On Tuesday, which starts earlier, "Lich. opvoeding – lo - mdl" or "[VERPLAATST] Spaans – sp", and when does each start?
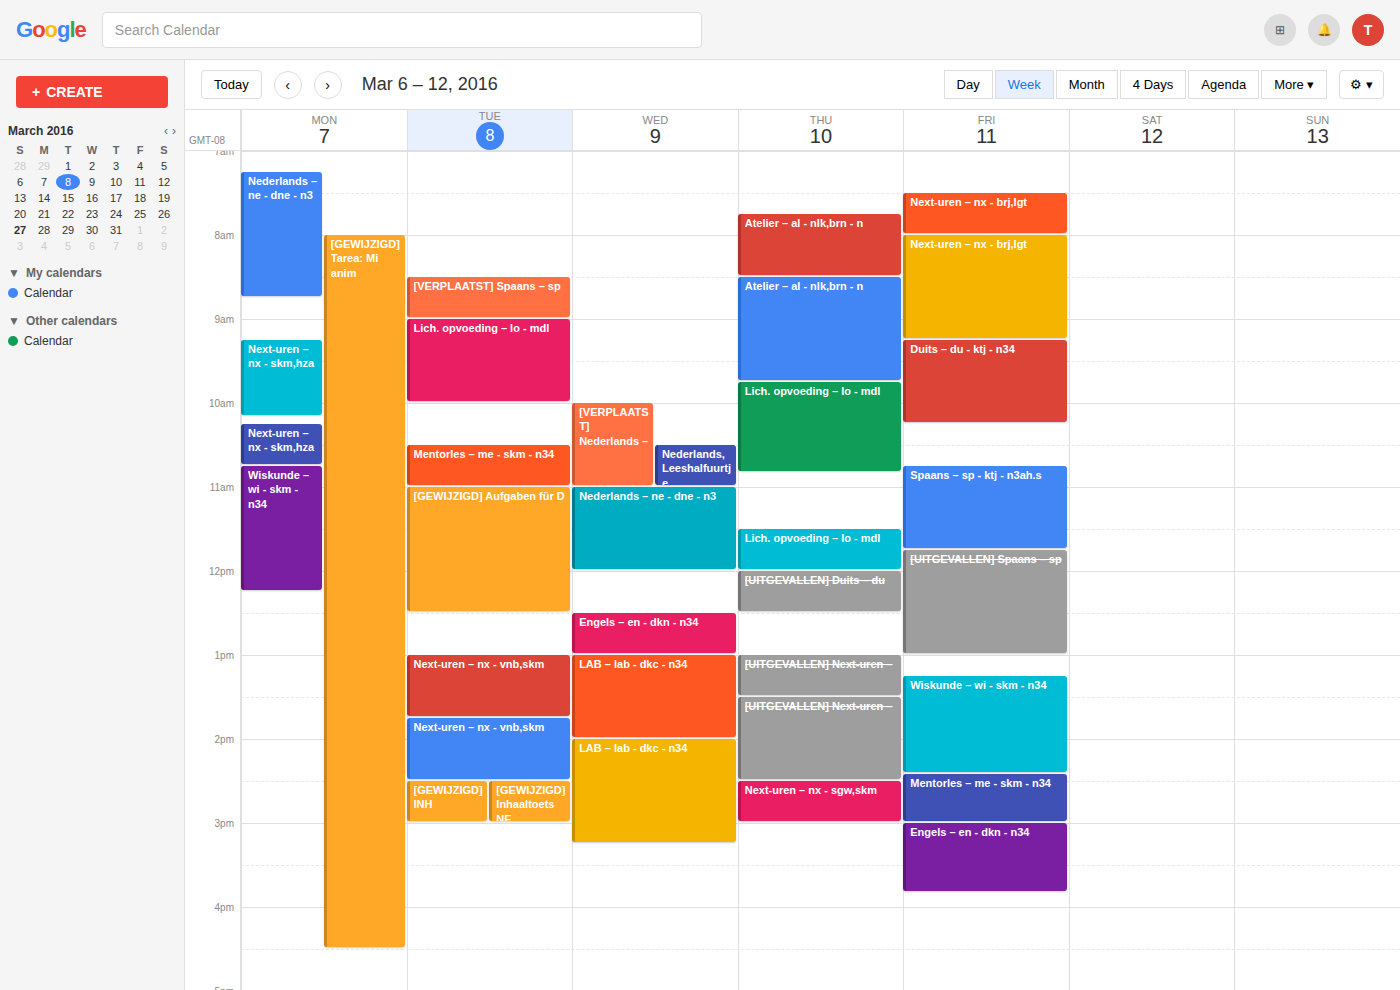
"[VERPLAATST] Spaans – sp" 8:30 AM; "Lich. opvoeding – lo - mdl" 9:00 AM.